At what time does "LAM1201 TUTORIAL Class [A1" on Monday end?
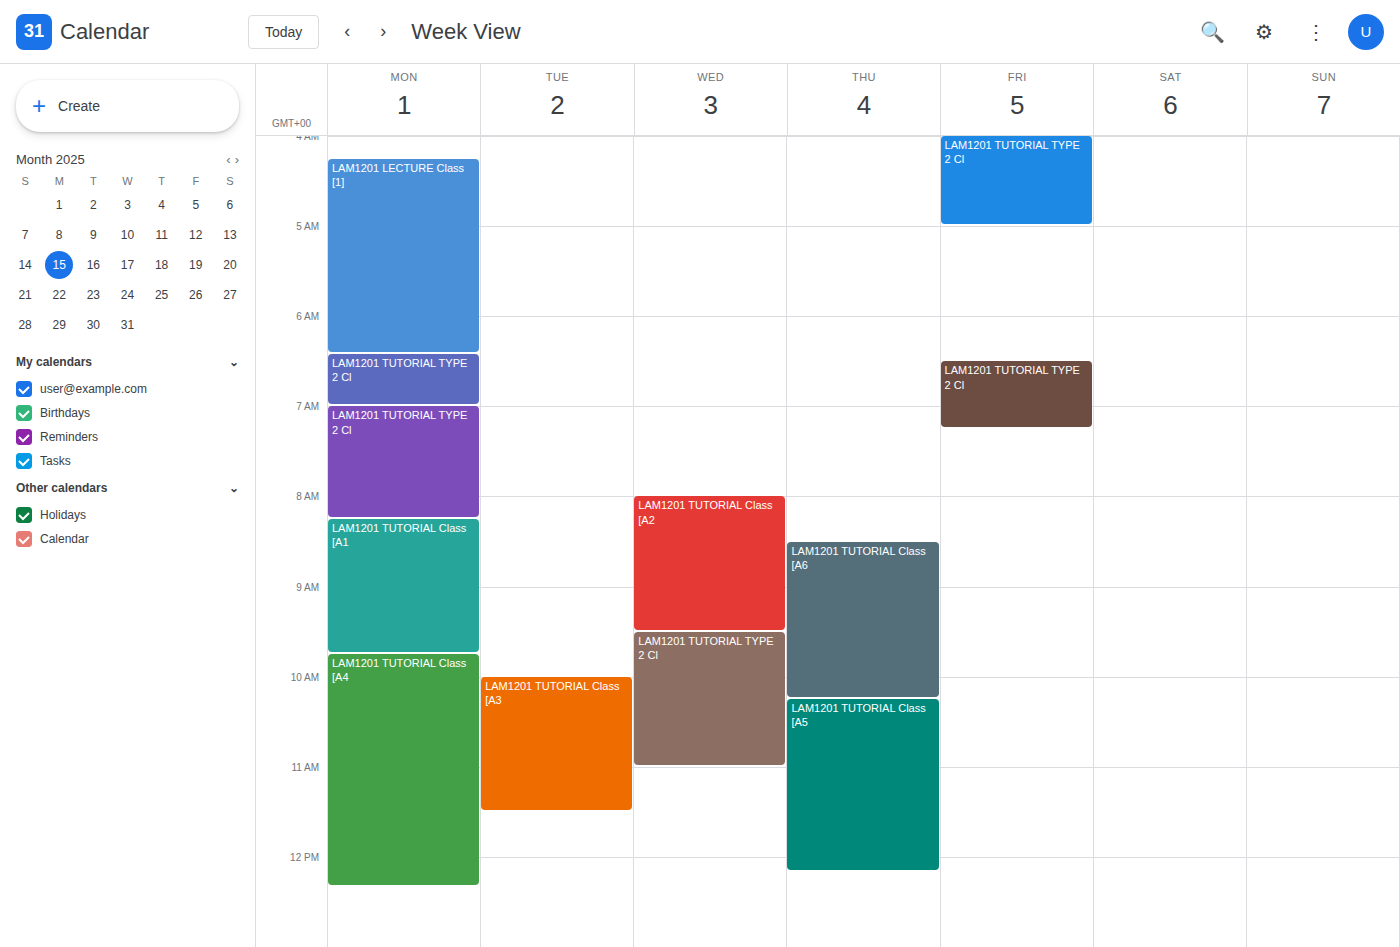
09:45